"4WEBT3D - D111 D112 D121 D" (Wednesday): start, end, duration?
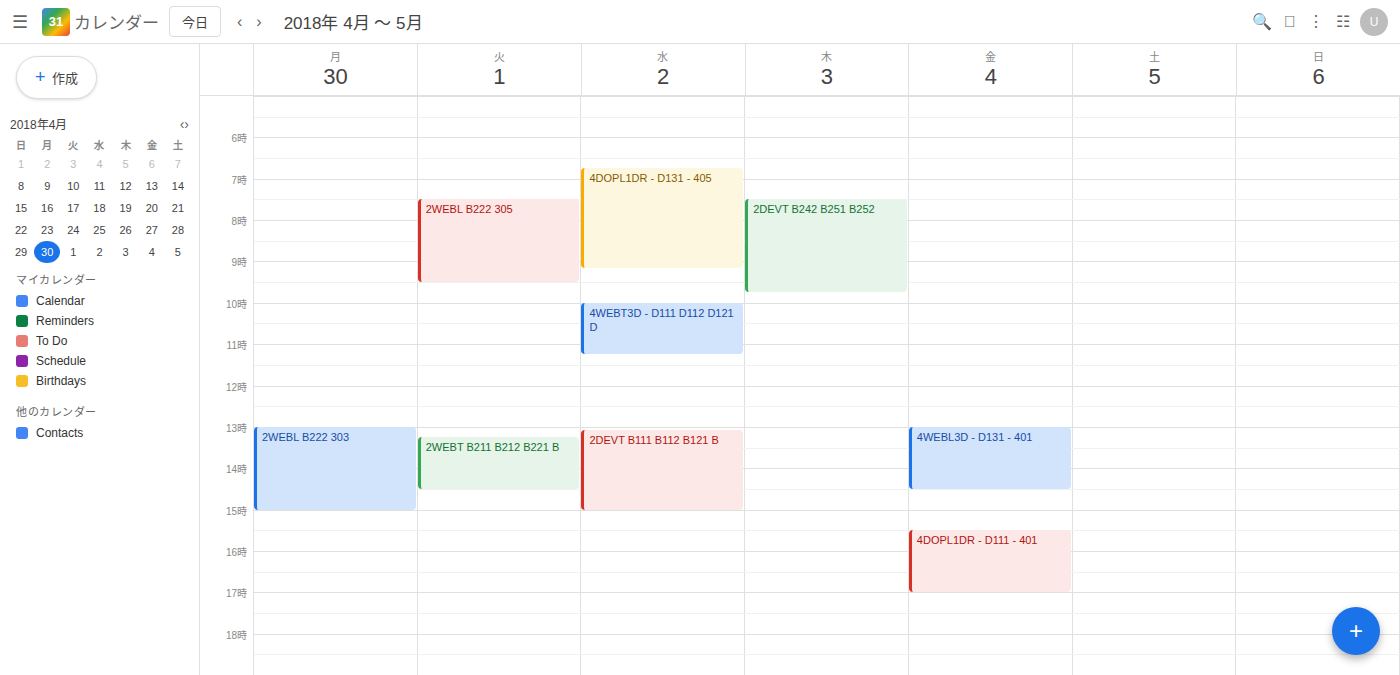
10:00 AM to 11:15 AM, 1 hour 15 minutes